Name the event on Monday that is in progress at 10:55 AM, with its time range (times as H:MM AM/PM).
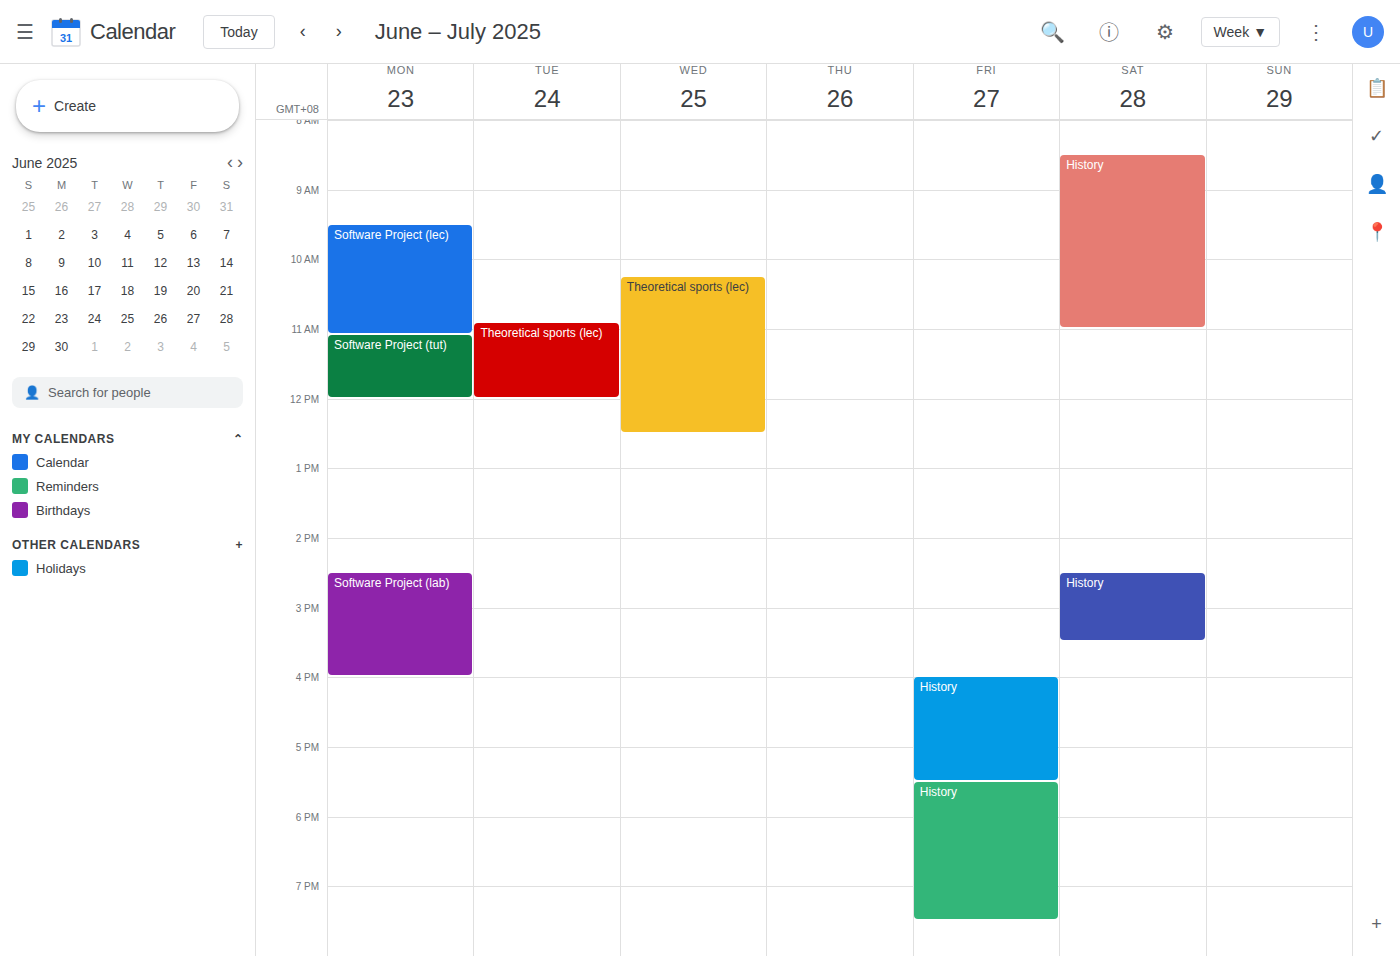
"Software Project (lec)", 9:30 AM to 11:05 AM